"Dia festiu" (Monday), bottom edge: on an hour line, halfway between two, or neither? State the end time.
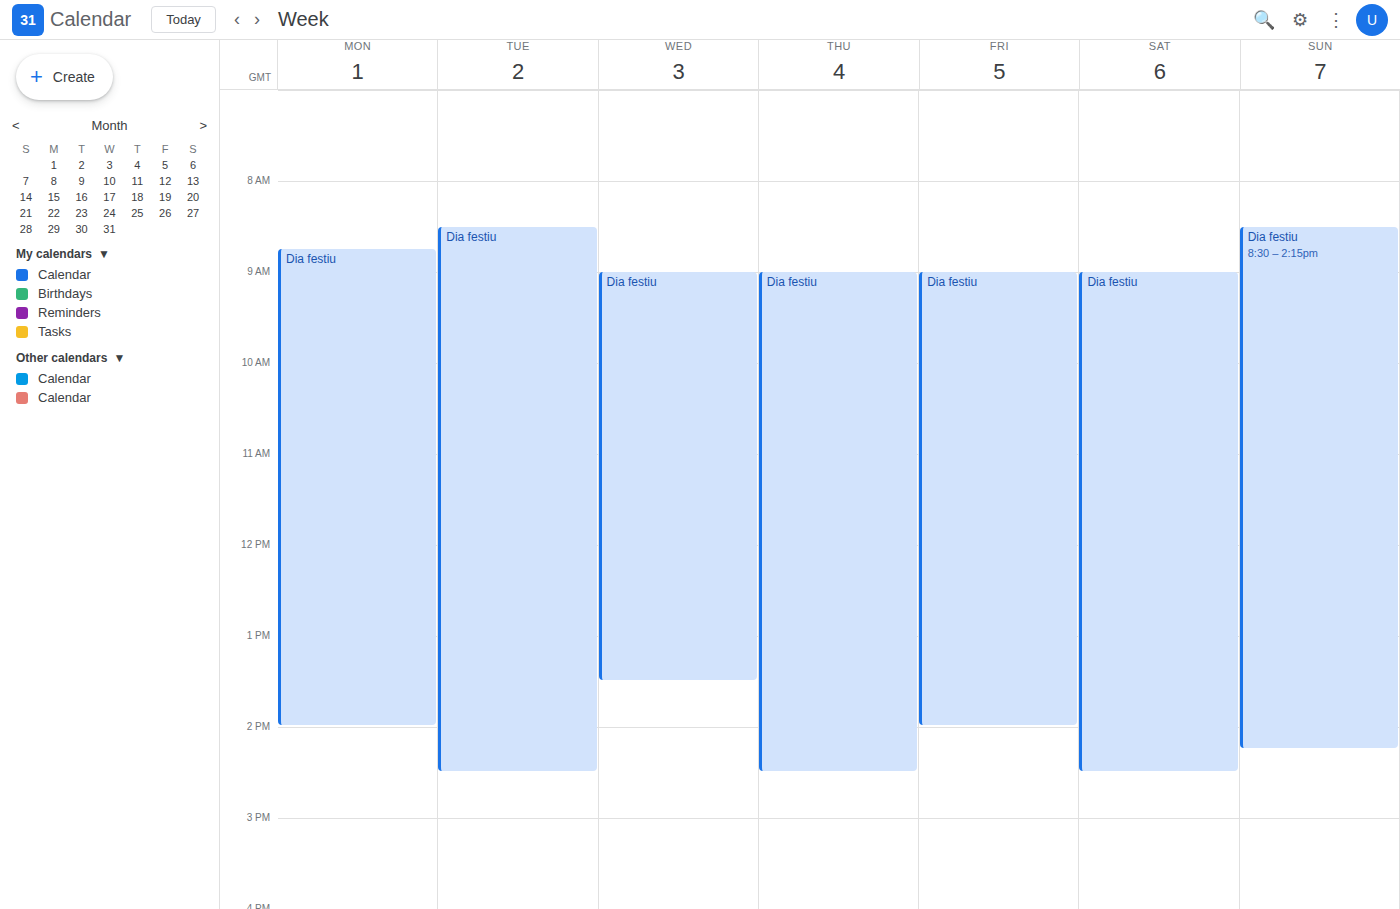
14:00 -- exactly on the 14:00 line.